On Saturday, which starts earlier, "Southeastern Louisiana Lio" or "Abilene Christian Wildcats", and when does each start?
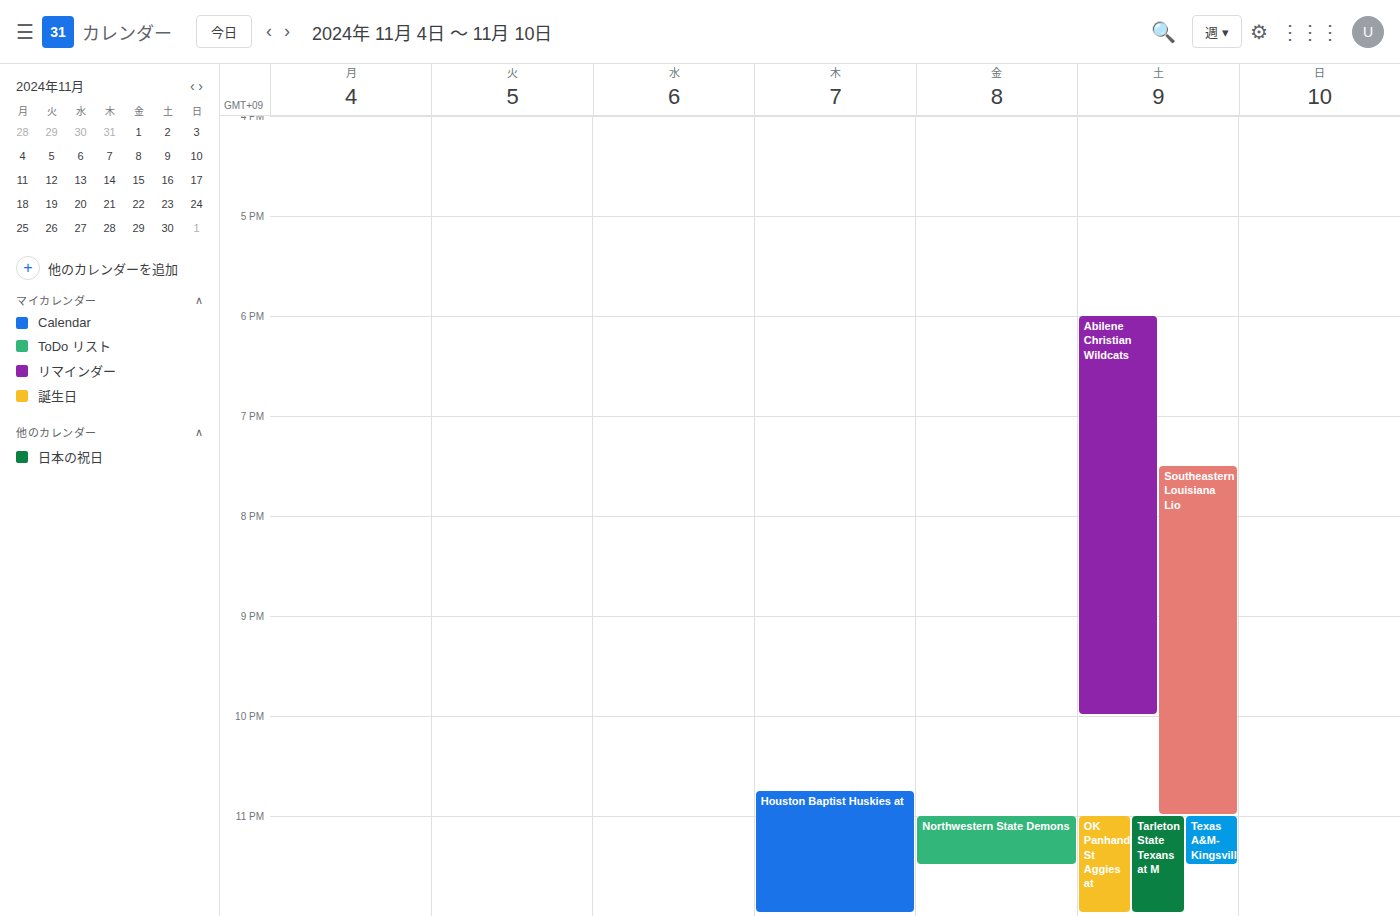
"Abilene Christian Wildcats" 6:00 PM; "Southeastern Louisiana Lio" 7:30 PM.